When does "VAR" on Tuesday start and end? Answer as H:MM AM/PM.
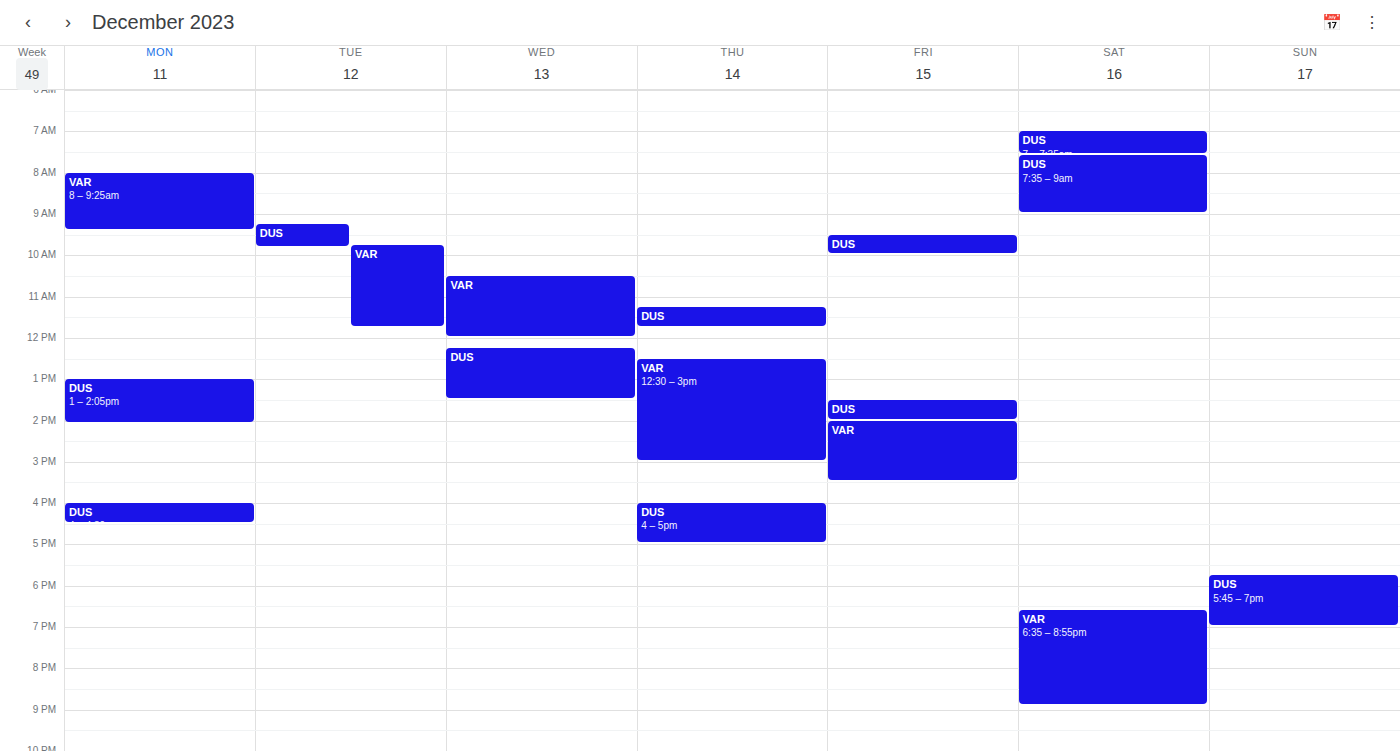
9:45 AM to 11:45 AM